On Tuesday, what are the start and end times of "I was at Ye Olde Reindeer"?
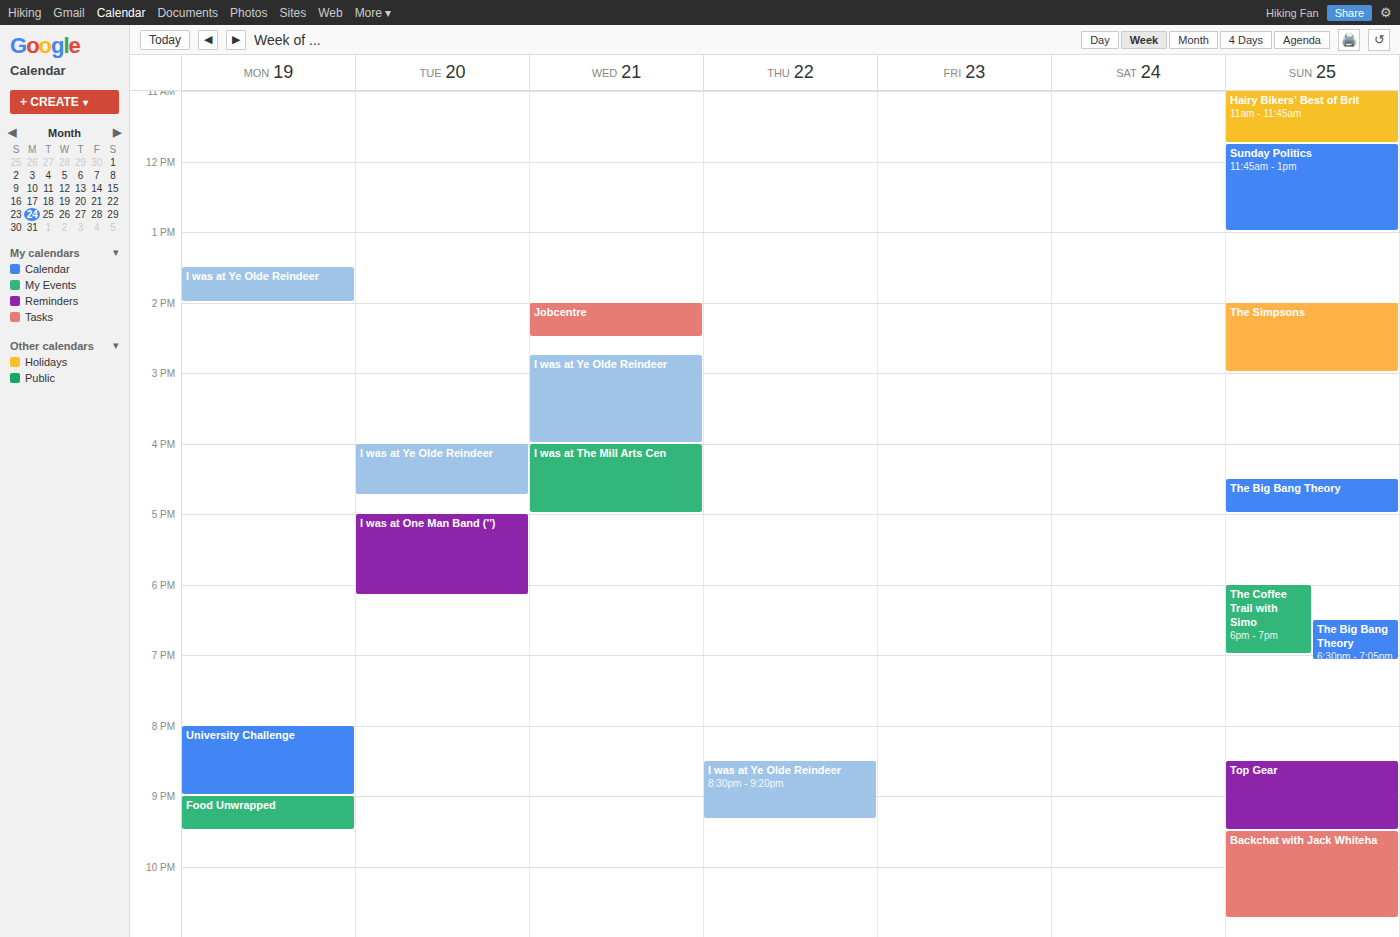
4:00 PM to 4:45 PM